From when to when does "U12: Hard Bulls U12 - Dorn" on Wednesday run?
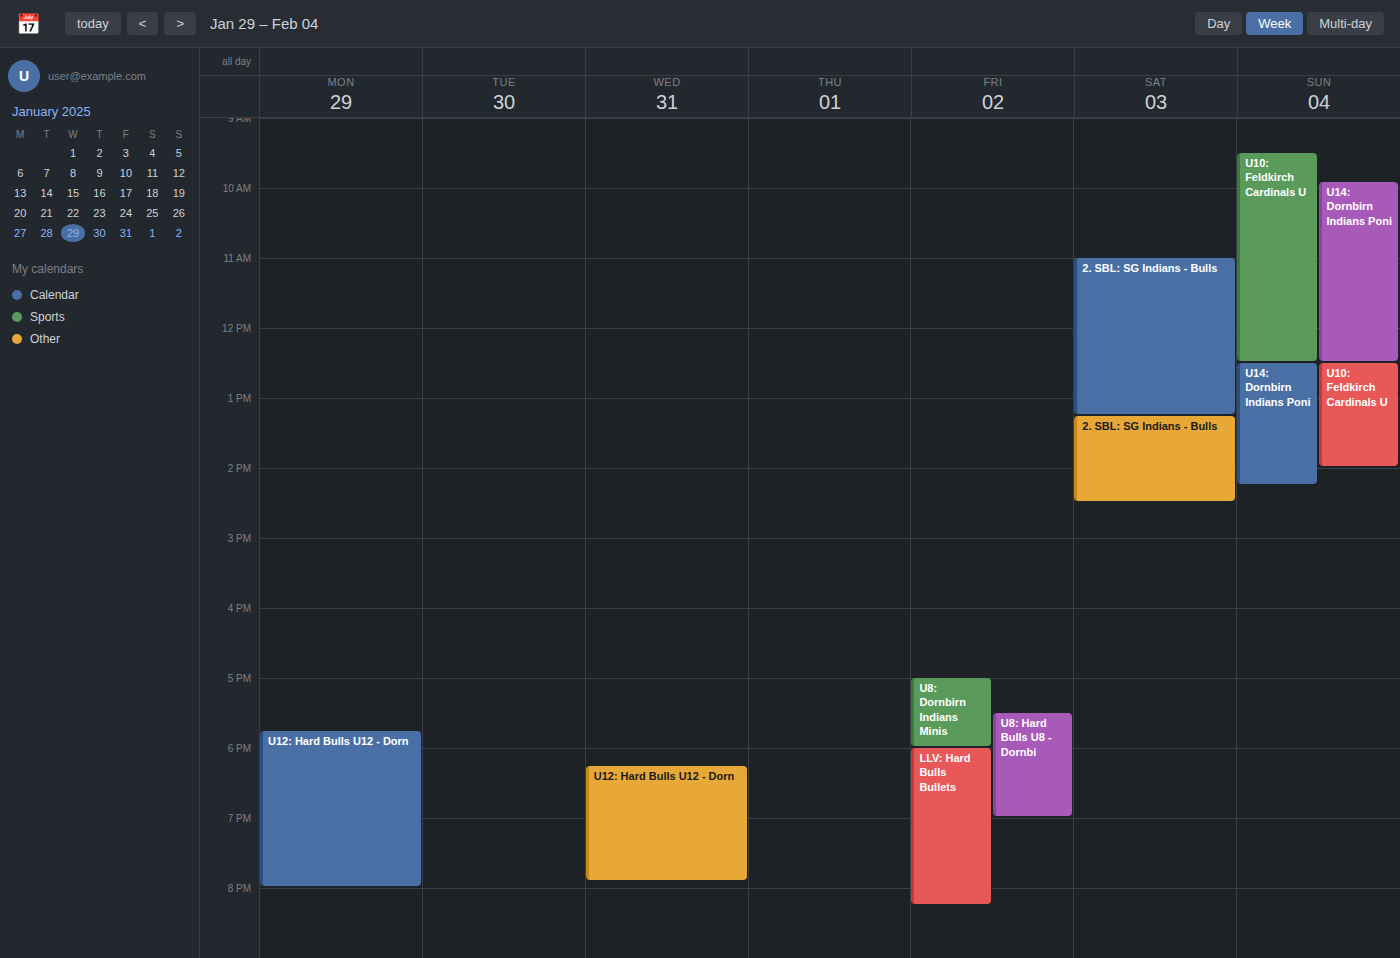
6:15 PM to 7:55 PM